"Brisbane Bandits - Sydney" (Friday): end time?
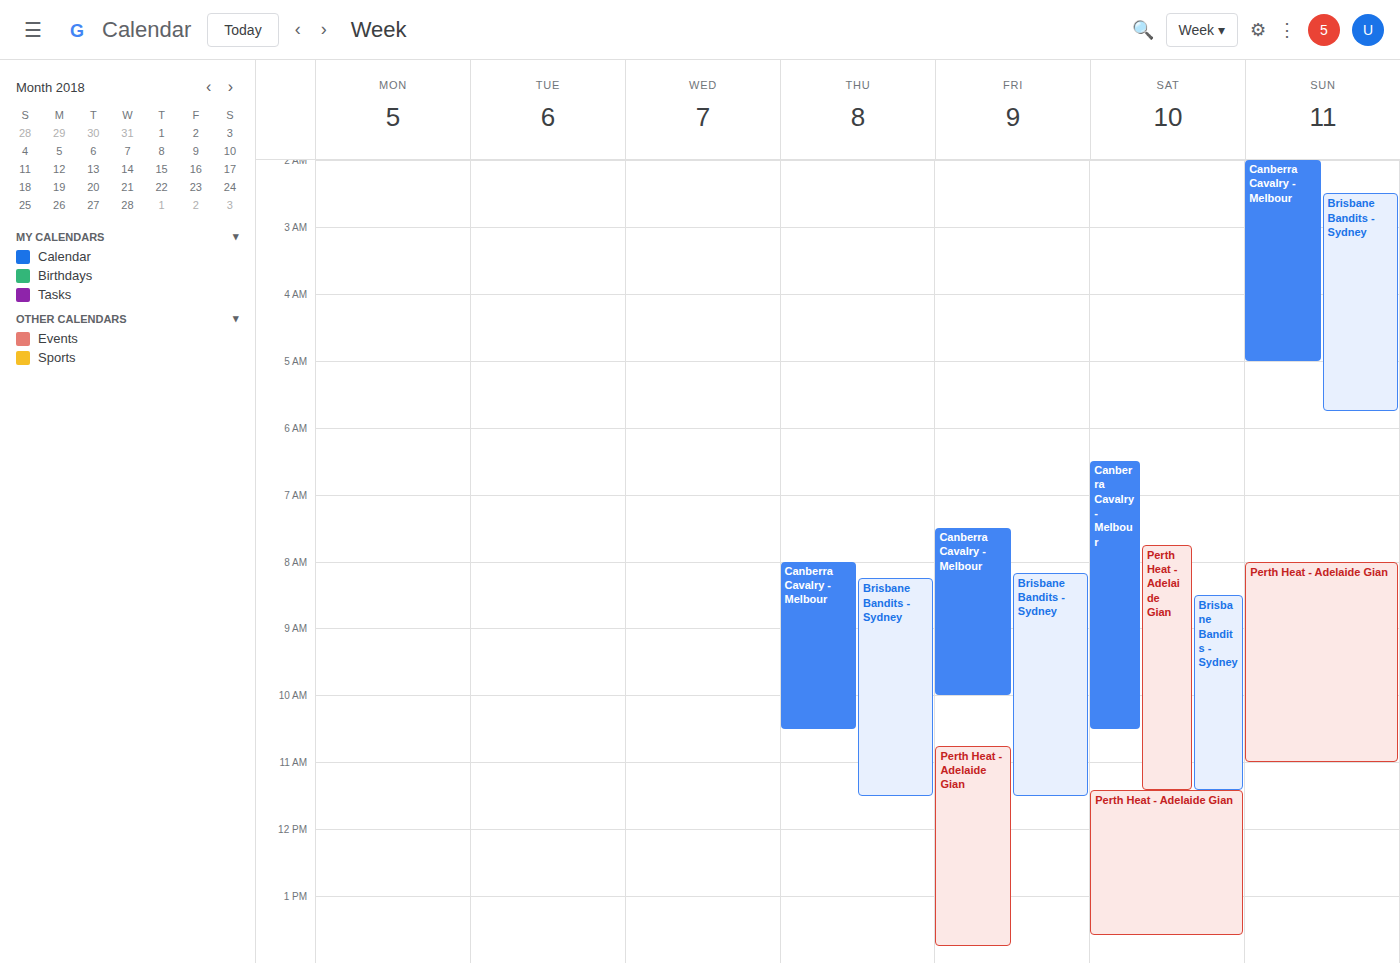
11:30 AM